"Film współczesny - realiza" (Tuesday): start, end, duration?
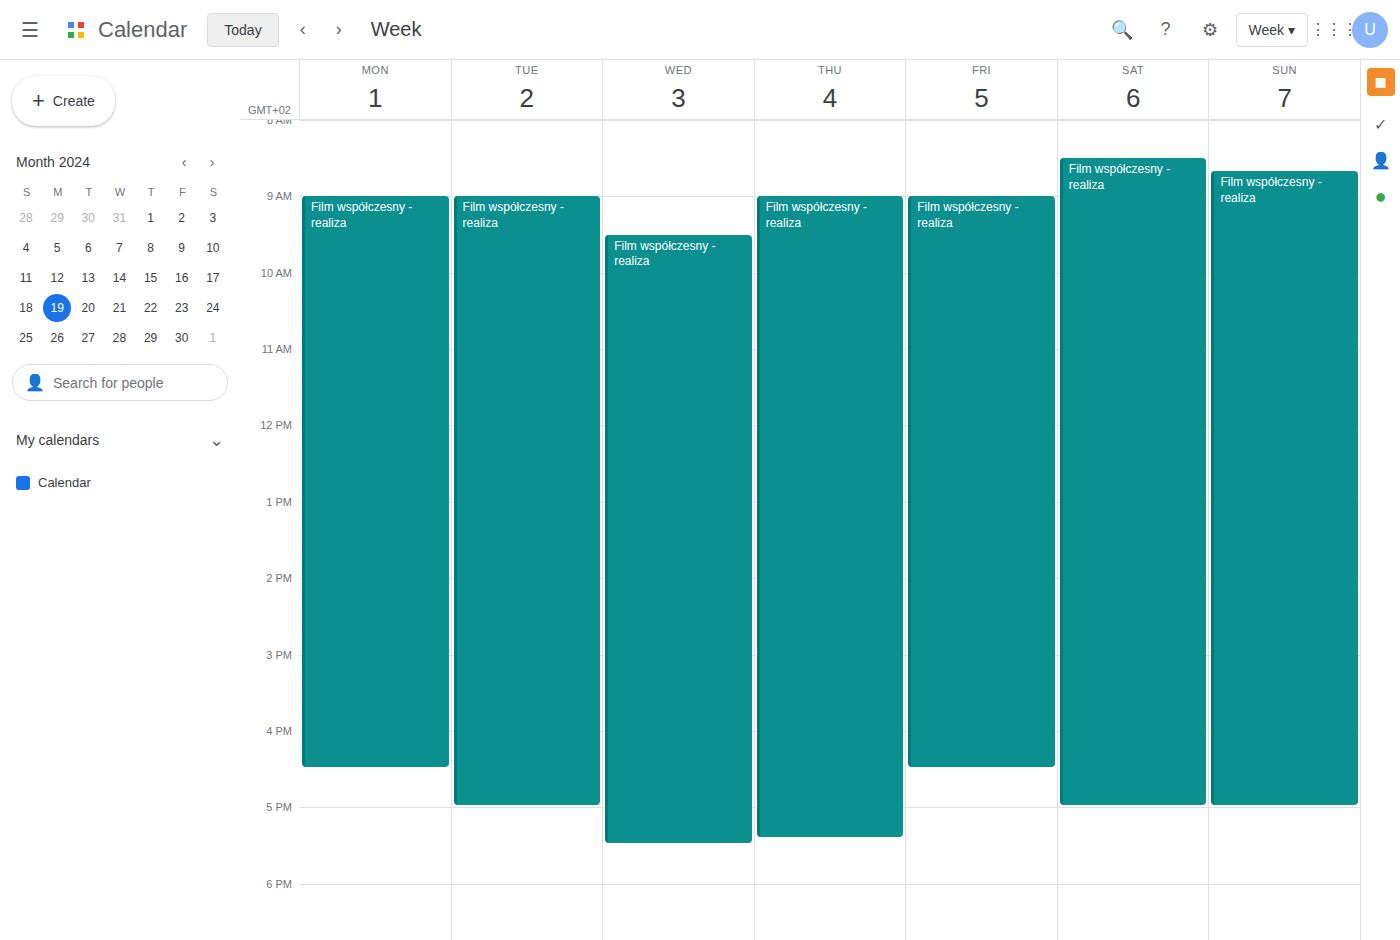
9:00 AM to 5:00 PM, 8 hours